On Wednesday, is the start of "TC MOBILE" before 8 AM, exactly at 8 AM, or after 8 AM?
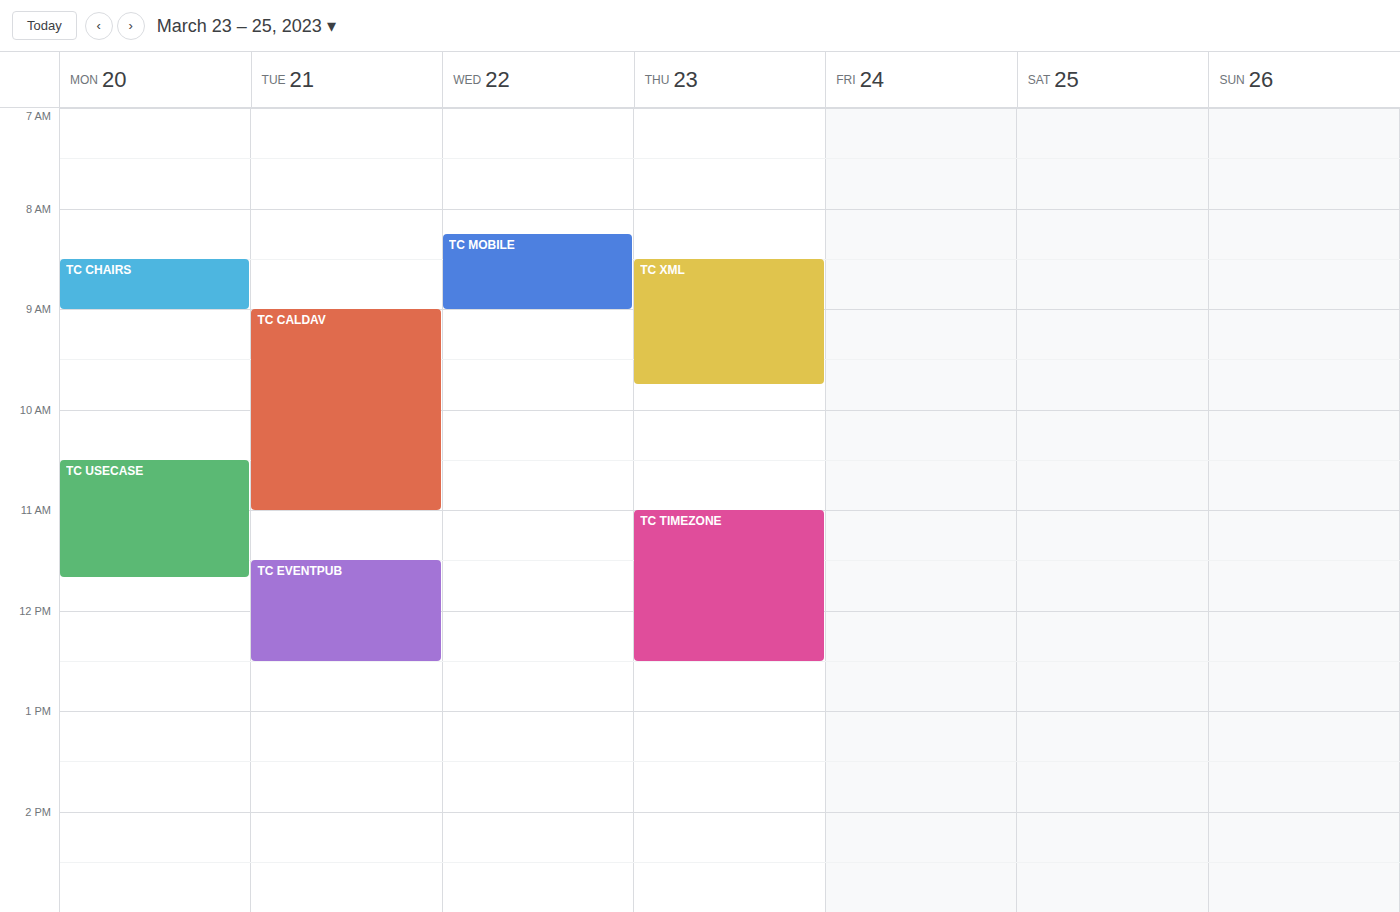
8:15 AM -- after 8 AM, 15 minutes below the 8 AM line.